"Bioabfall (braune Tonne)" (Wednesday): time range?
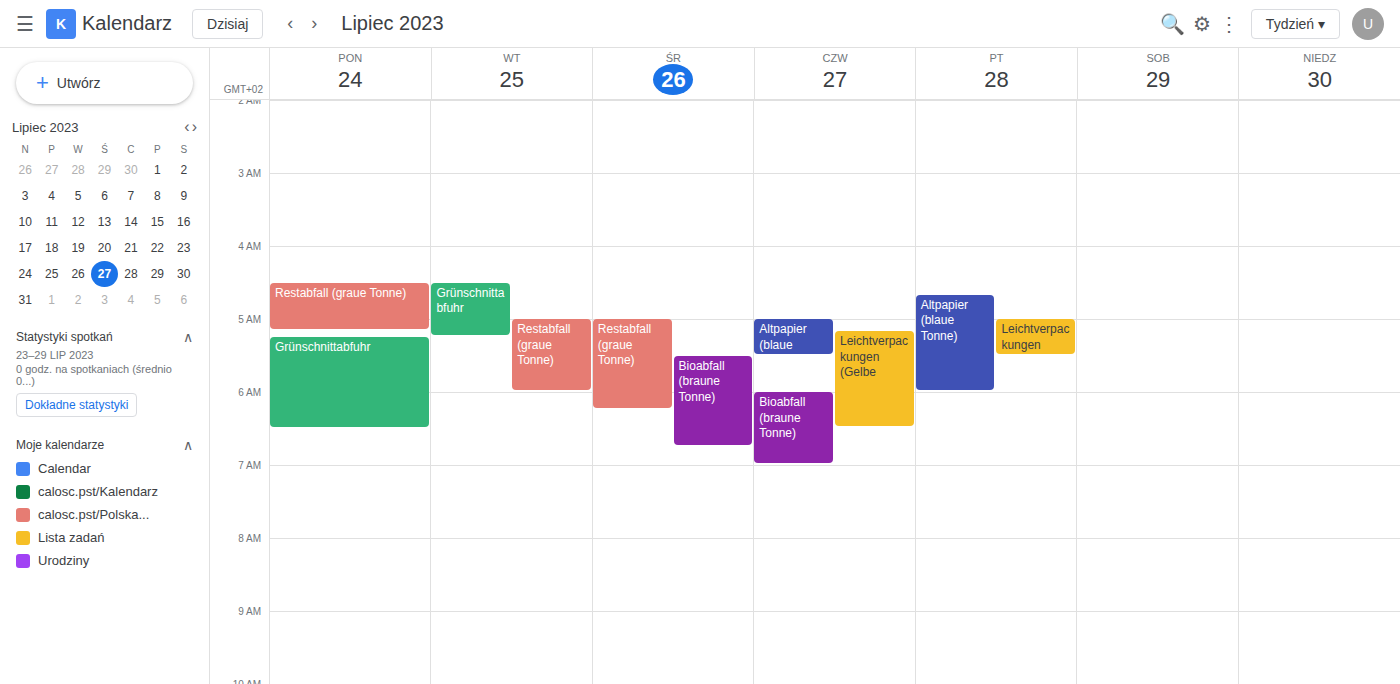
5:30 AM to 6:45 AM